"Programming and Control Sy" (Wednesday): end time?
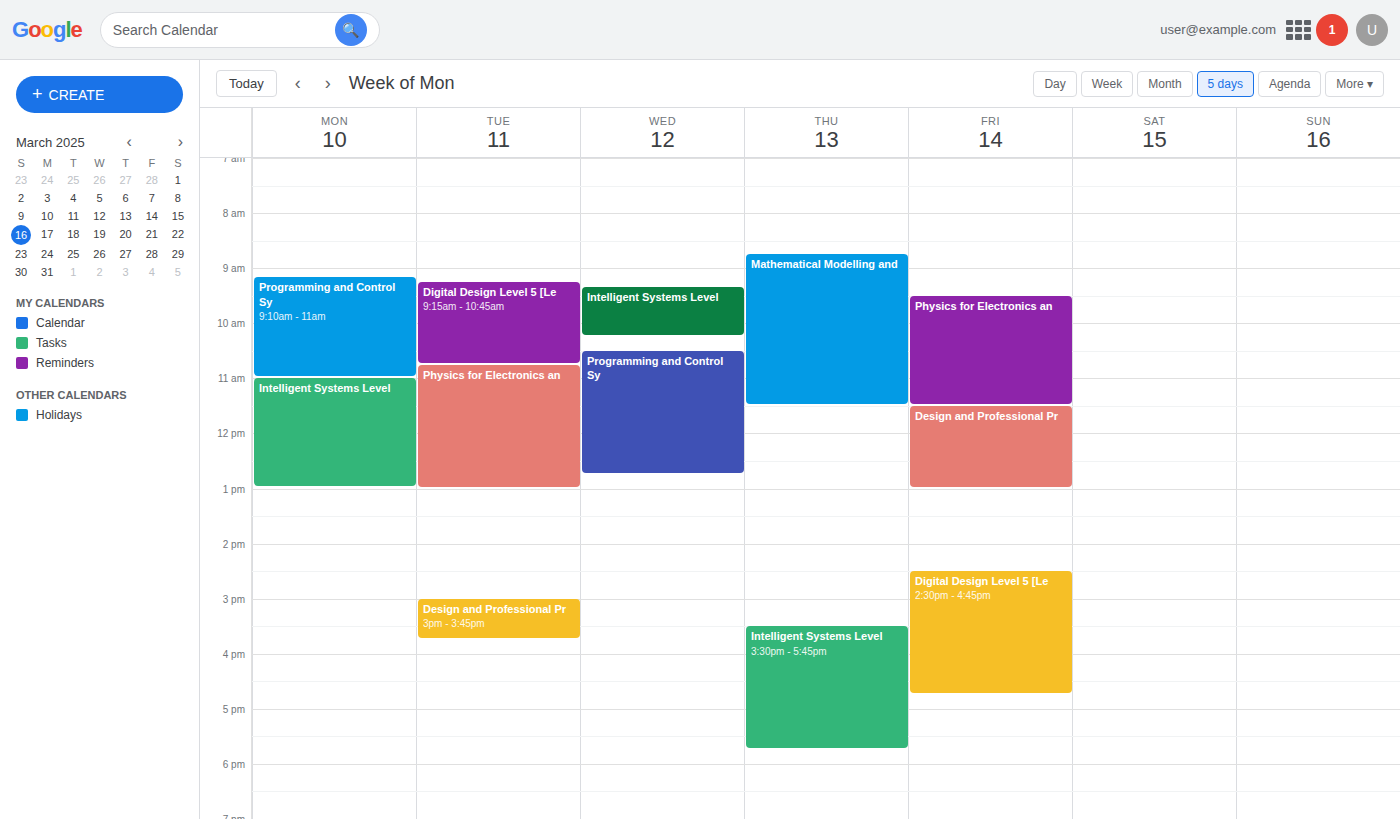
12:45 PM